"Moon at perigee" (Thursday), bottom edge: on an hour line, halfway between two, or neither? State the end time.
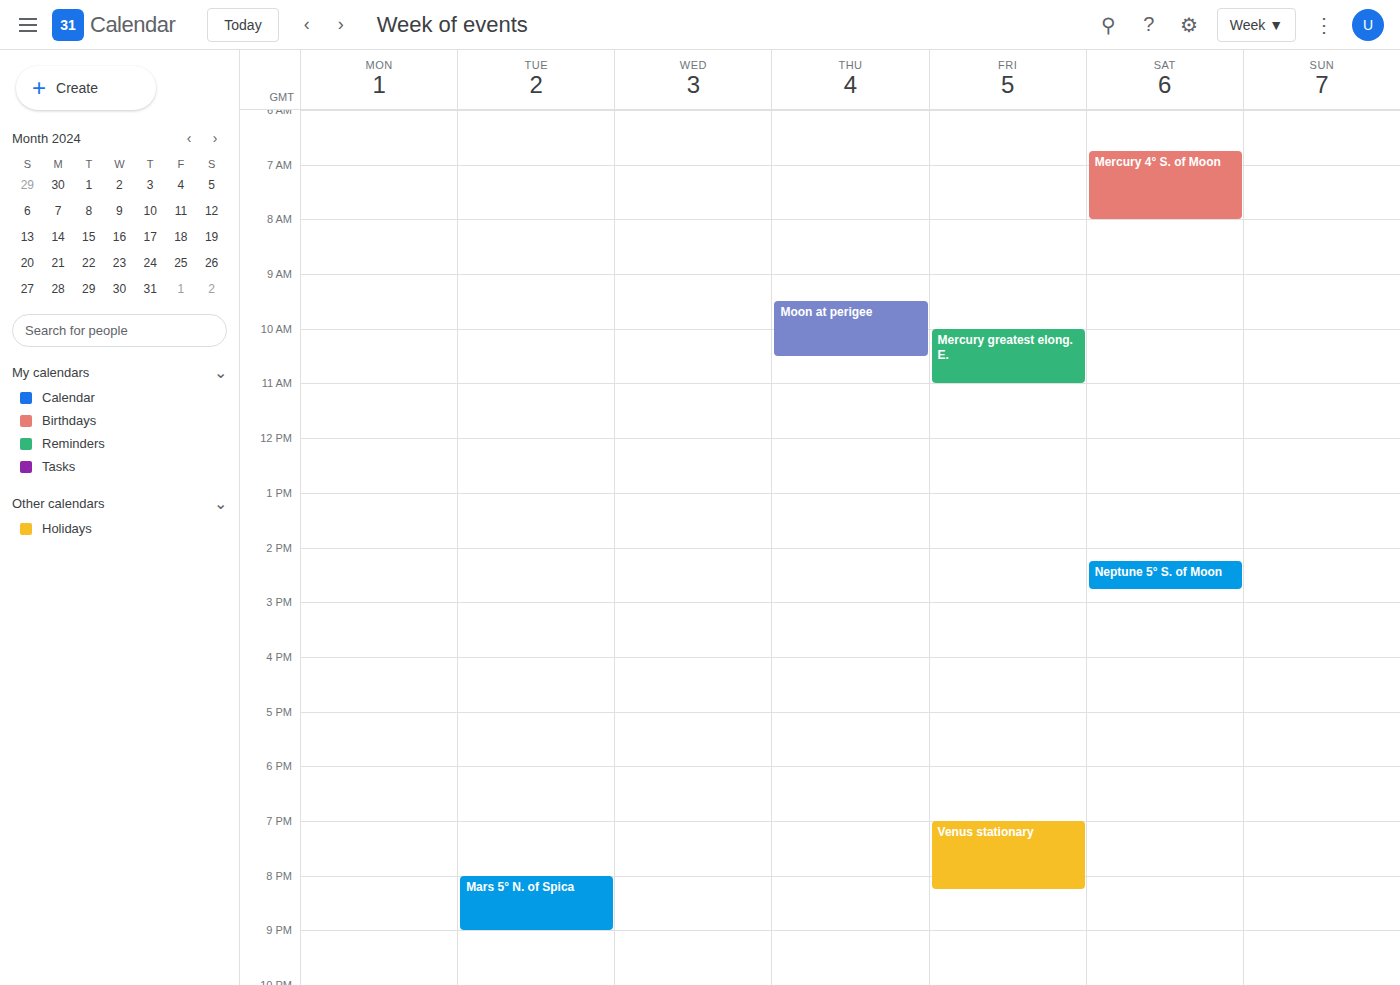
10:30 AM -- halfway between the 10 AM and 11 AM lines.